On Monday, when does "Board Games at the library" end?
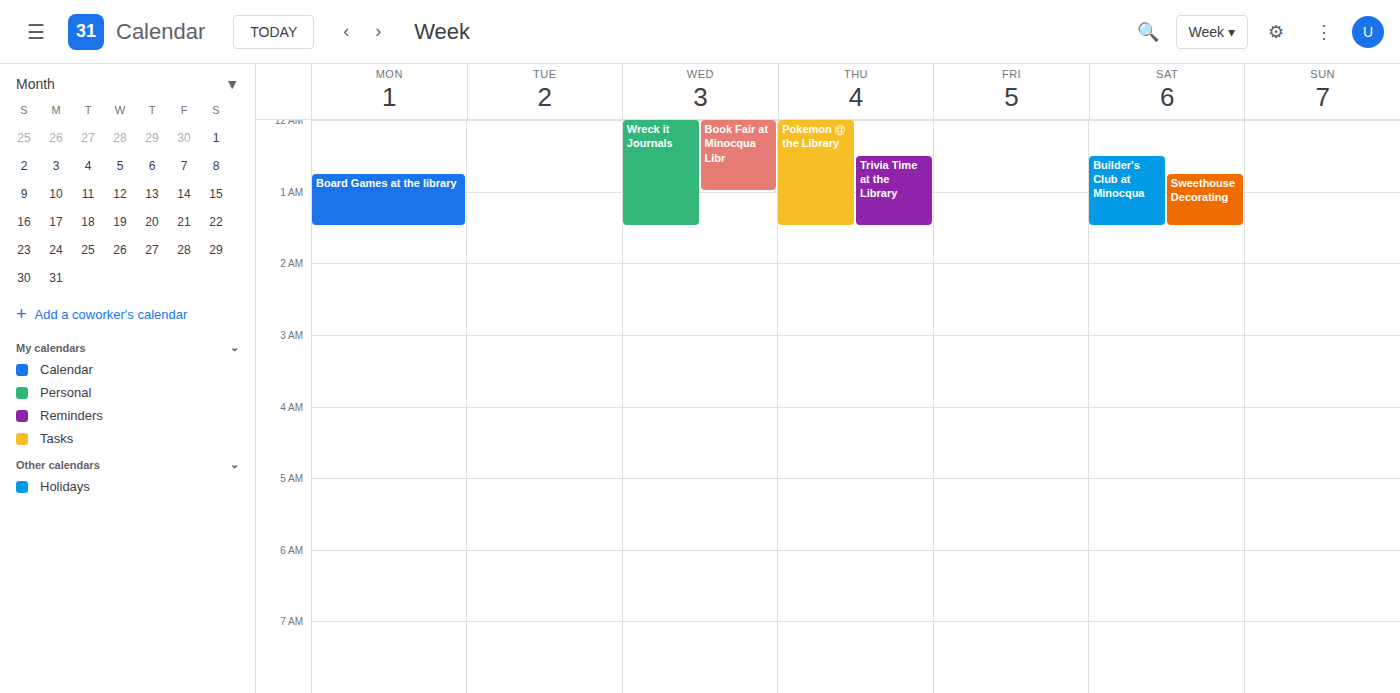
1:30 AM